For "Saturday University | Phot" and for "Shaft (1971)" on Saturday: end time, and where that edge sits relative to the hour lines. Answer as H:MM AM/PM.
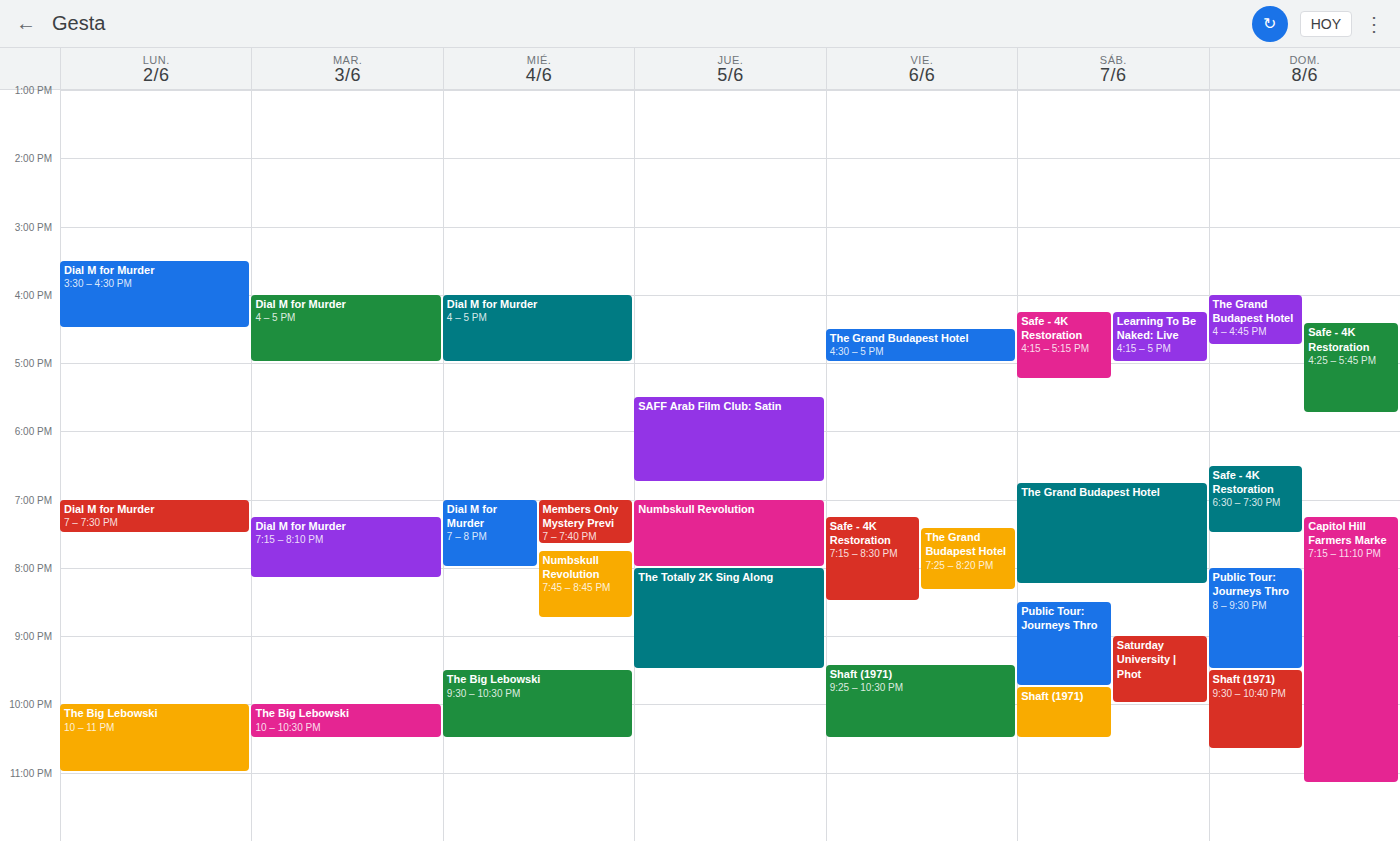
"Saturday University | Phot": 10:00 PM, exactly on the 10 PM line. "Shaft (1971)": 10:30 PM, halfway between the 10 PM and 11 PM lines.